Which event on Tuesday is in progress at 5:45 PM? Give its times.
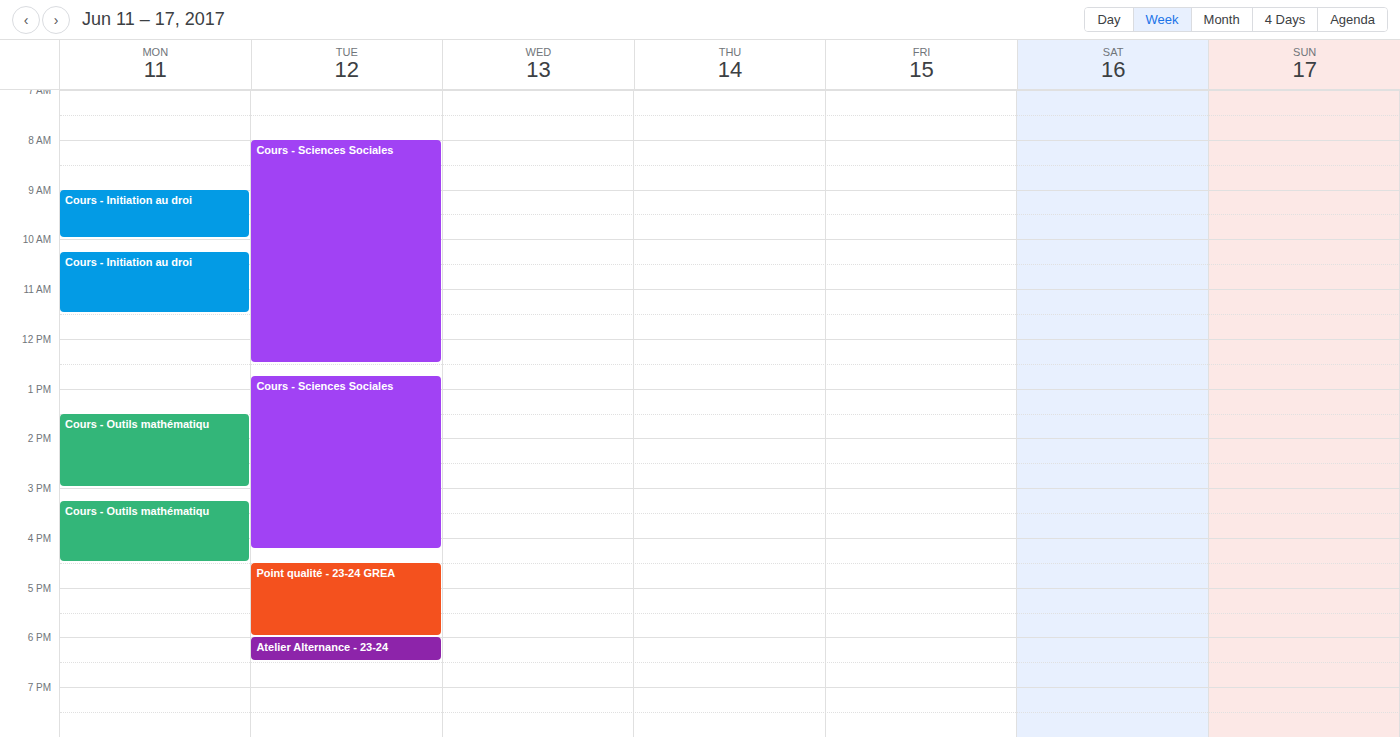
"Point qualité - 23-24 GREA", 4:30 PM to 6:00 PM